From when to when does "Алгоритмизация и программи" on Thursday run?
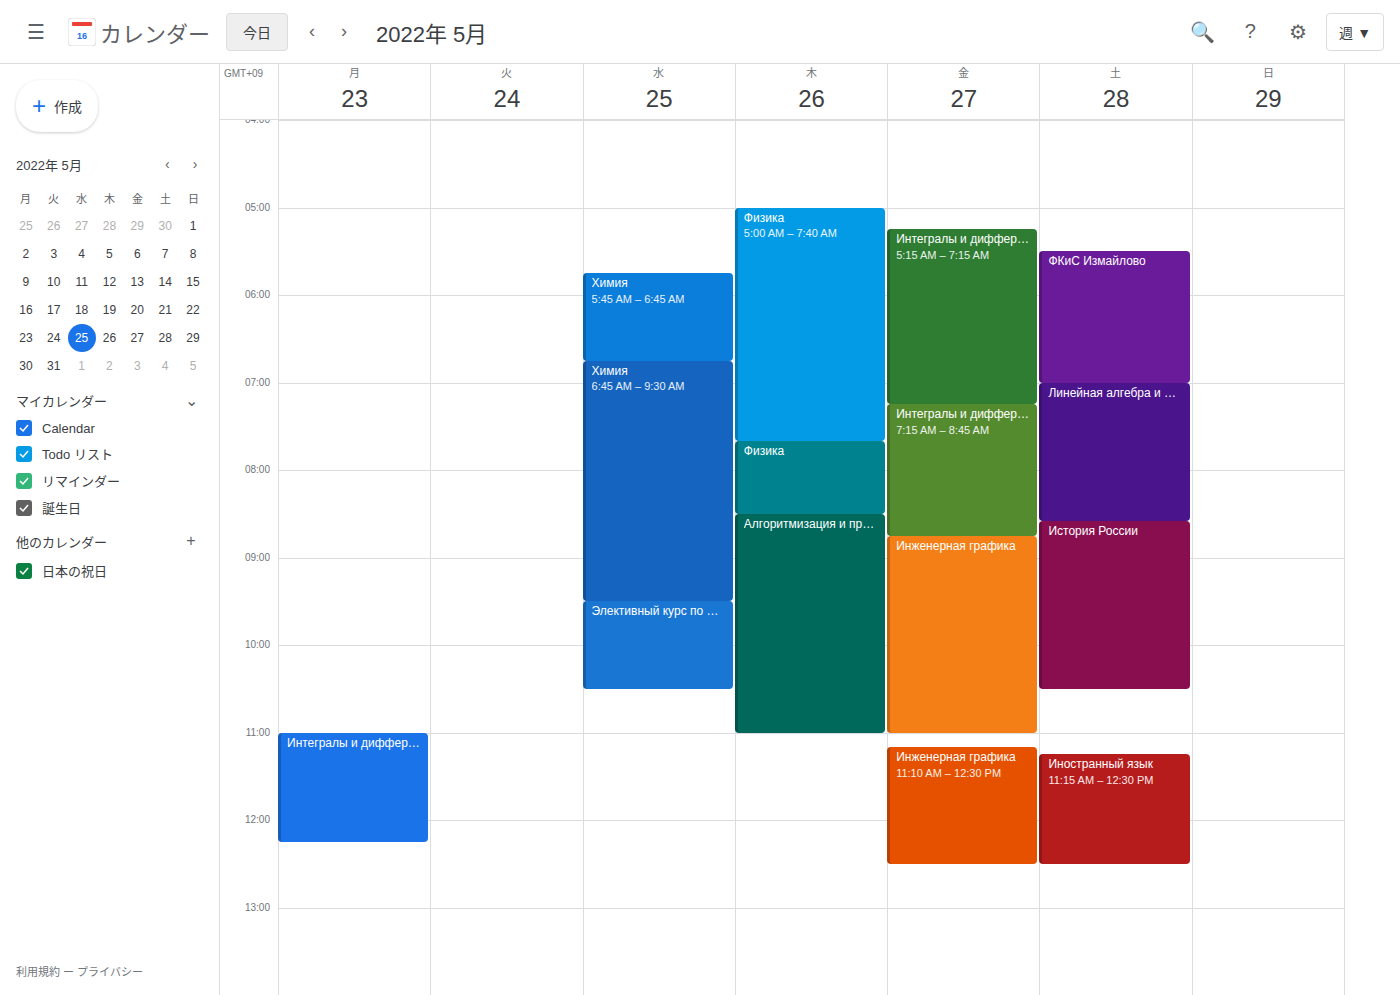
8:30 AM to 11:00 AM